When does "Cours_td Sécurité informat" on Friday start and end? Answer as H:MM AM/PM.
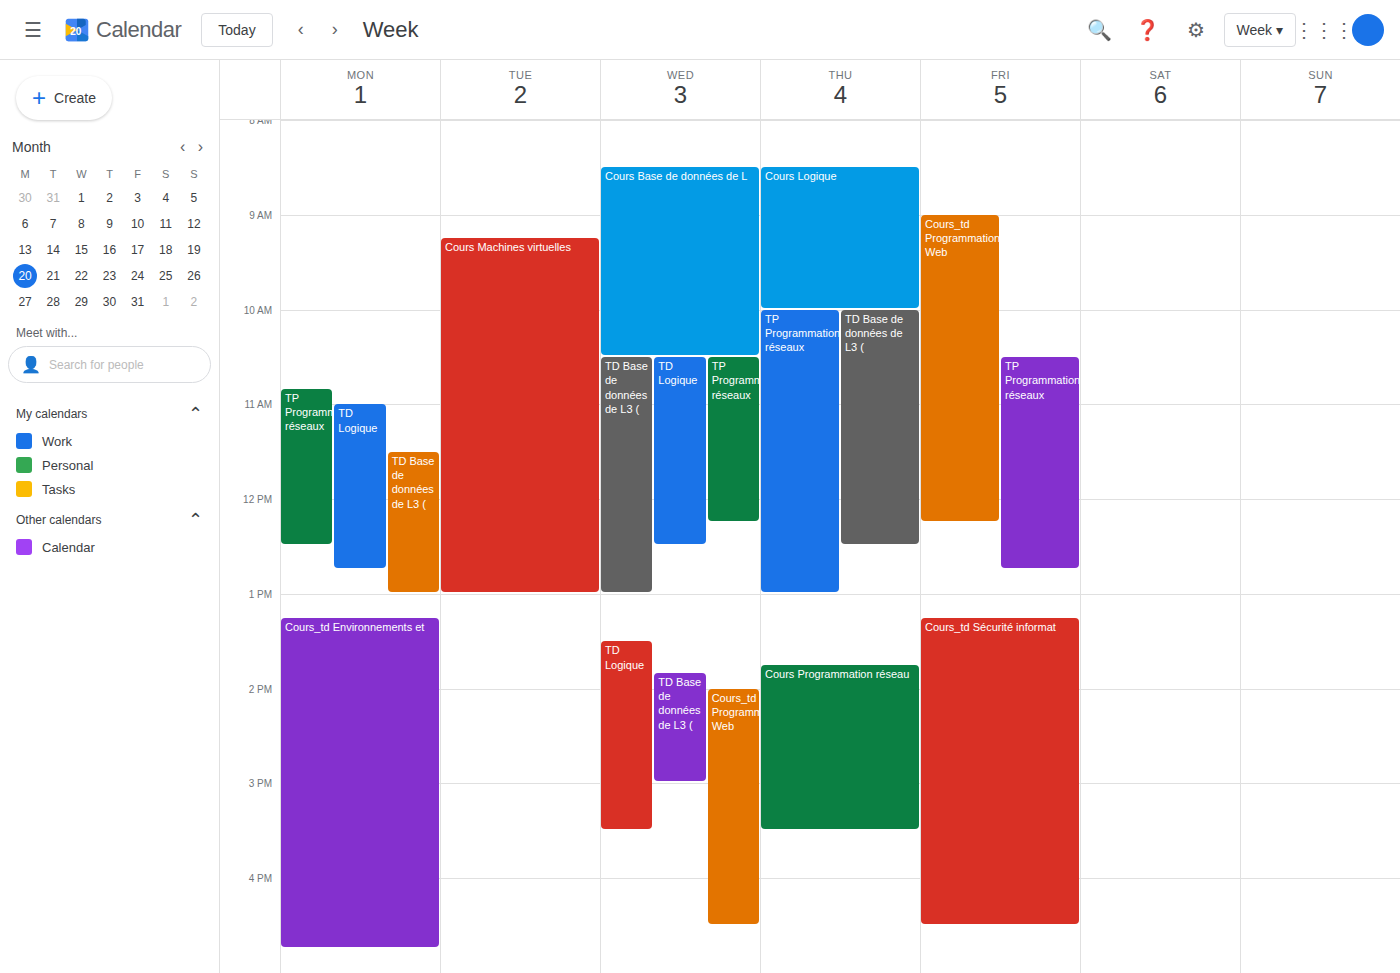
1:15 PM to 4:30 PM